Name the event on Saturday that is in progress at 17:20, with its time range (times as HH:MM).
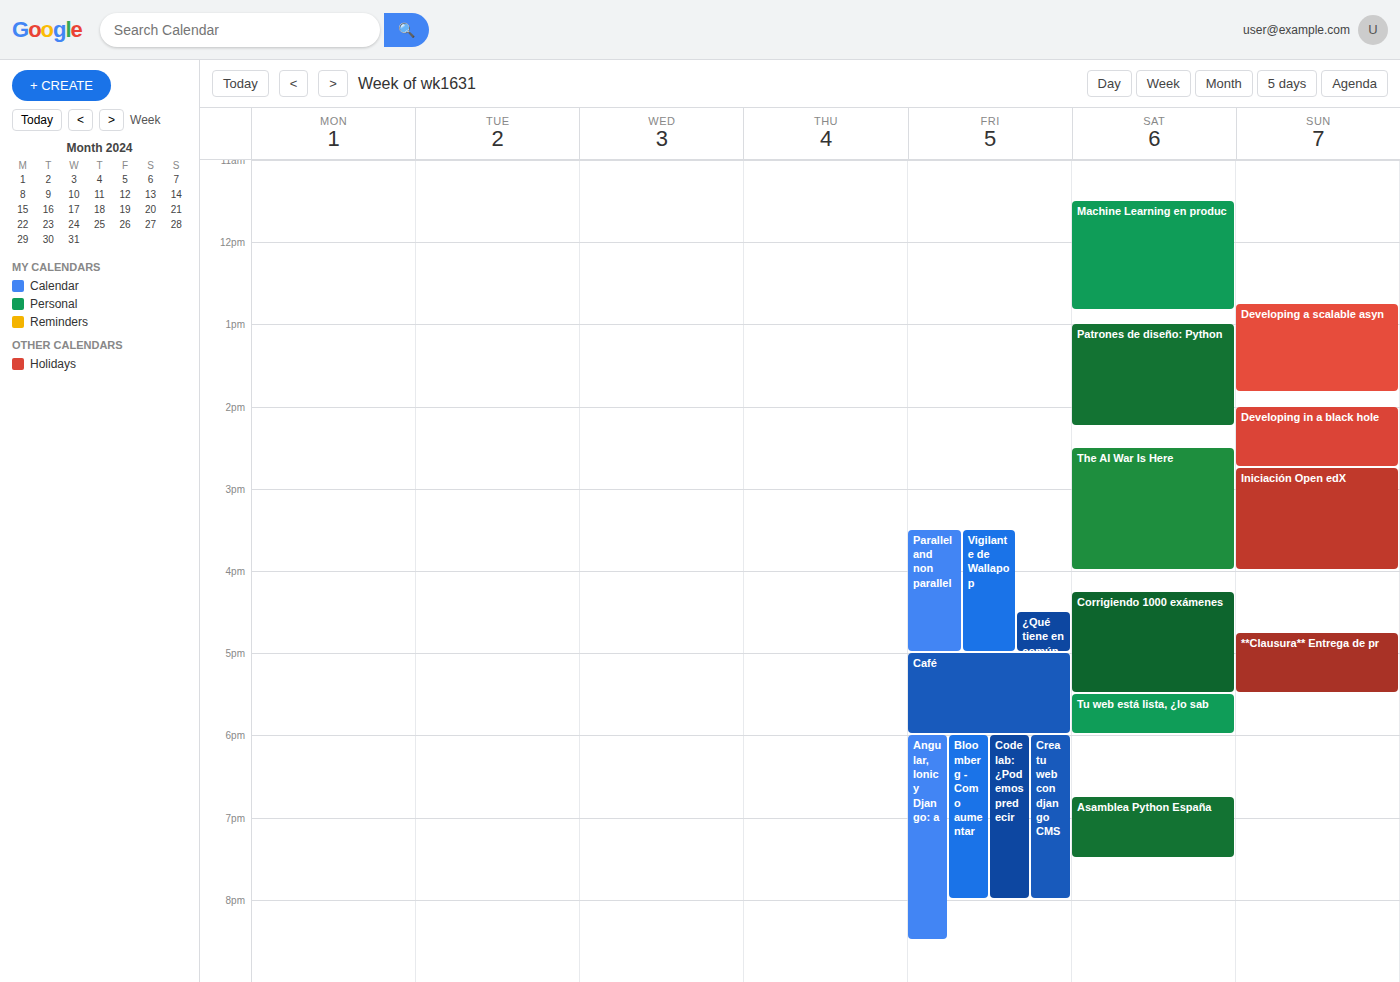
"Corrigiendo 1000 exámenes", 16:15 to 17:30